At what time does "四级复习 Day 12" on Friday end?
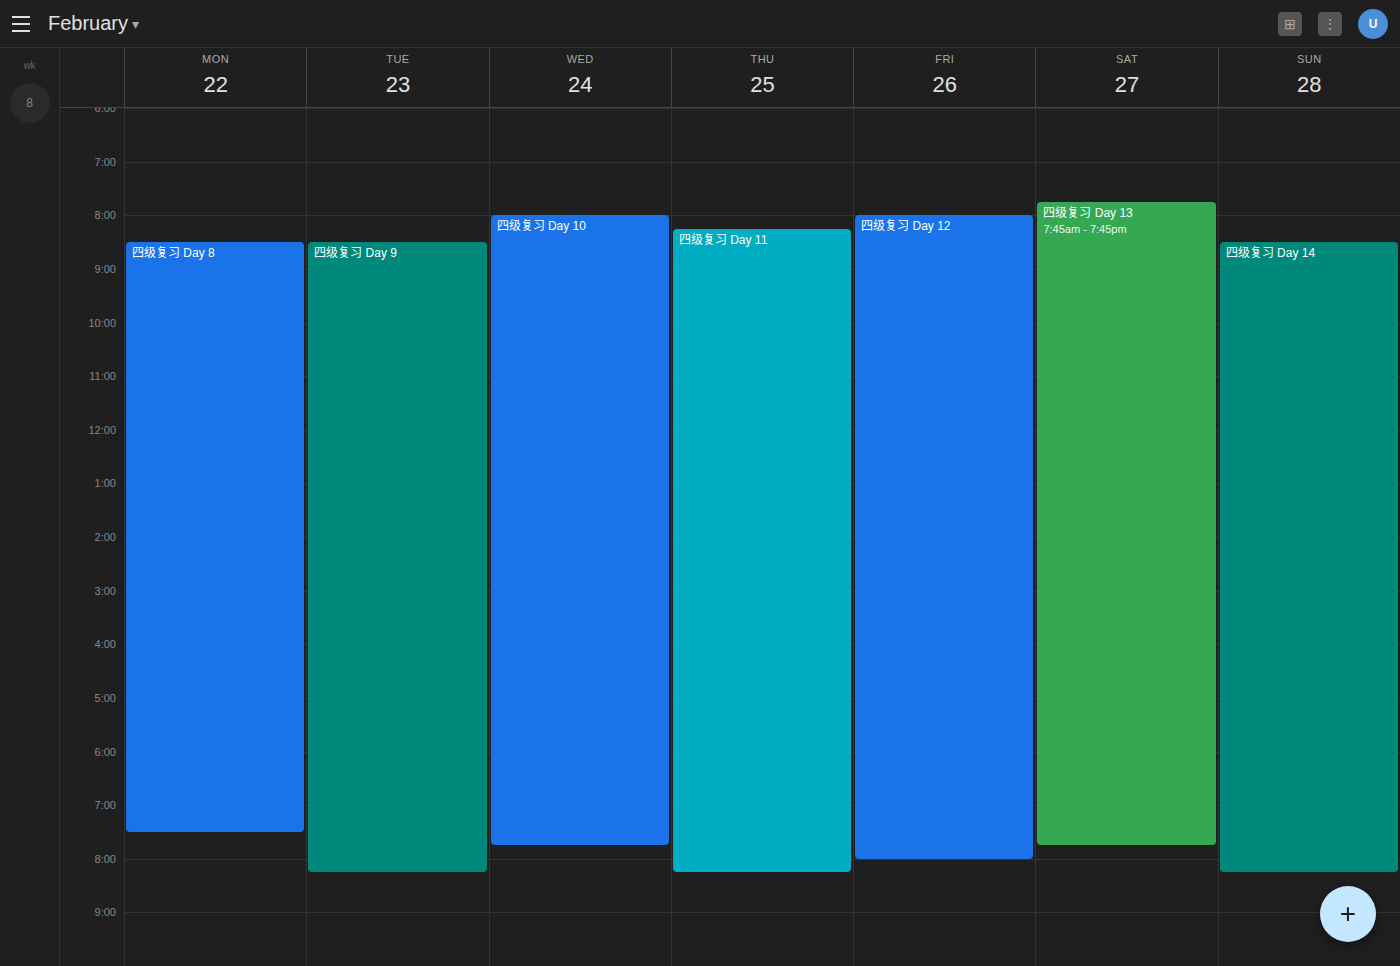
20:00